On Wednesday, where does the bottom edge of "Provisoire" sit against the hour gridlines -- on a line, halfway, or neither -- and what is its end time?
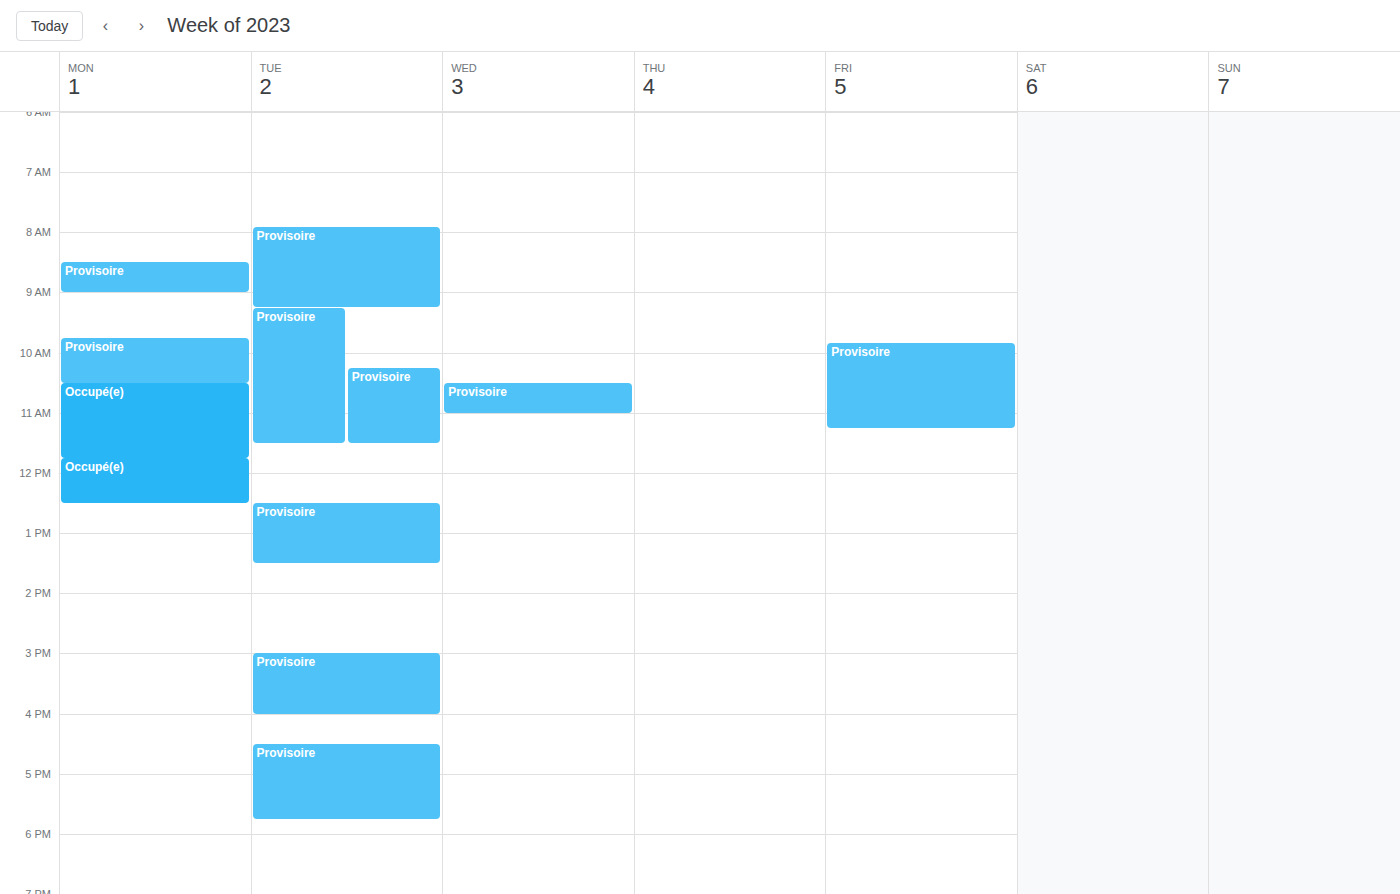
11:00 AM -- exactly on the 11 AM line.